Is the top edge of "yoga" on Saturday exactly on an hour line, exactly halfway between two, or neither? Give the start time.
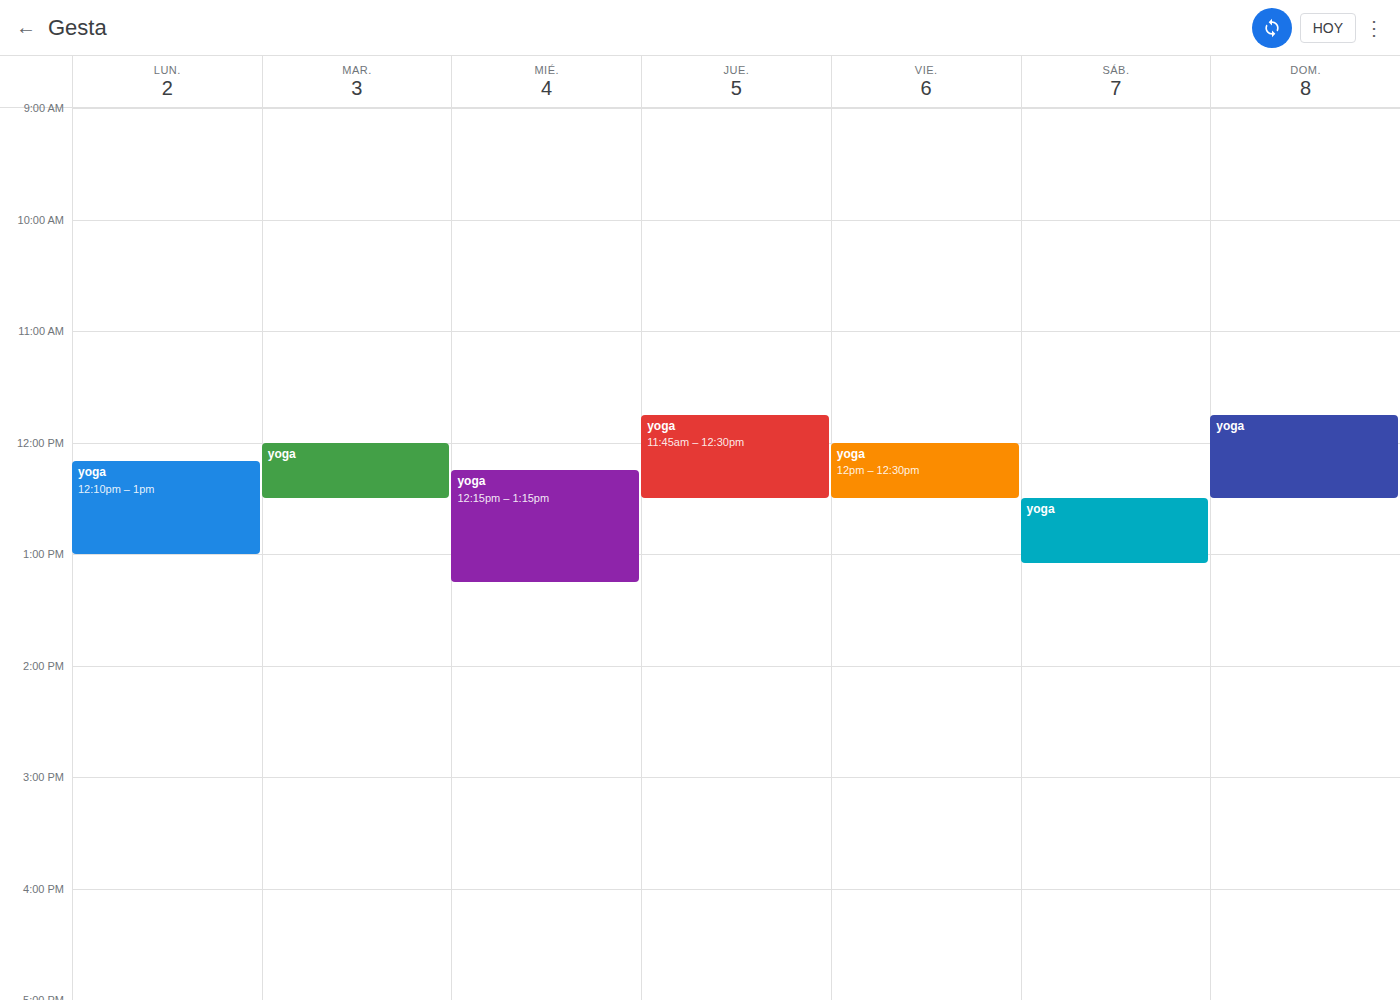
12:30 PM -- halfway between the 12 PM and 1 PM lines.